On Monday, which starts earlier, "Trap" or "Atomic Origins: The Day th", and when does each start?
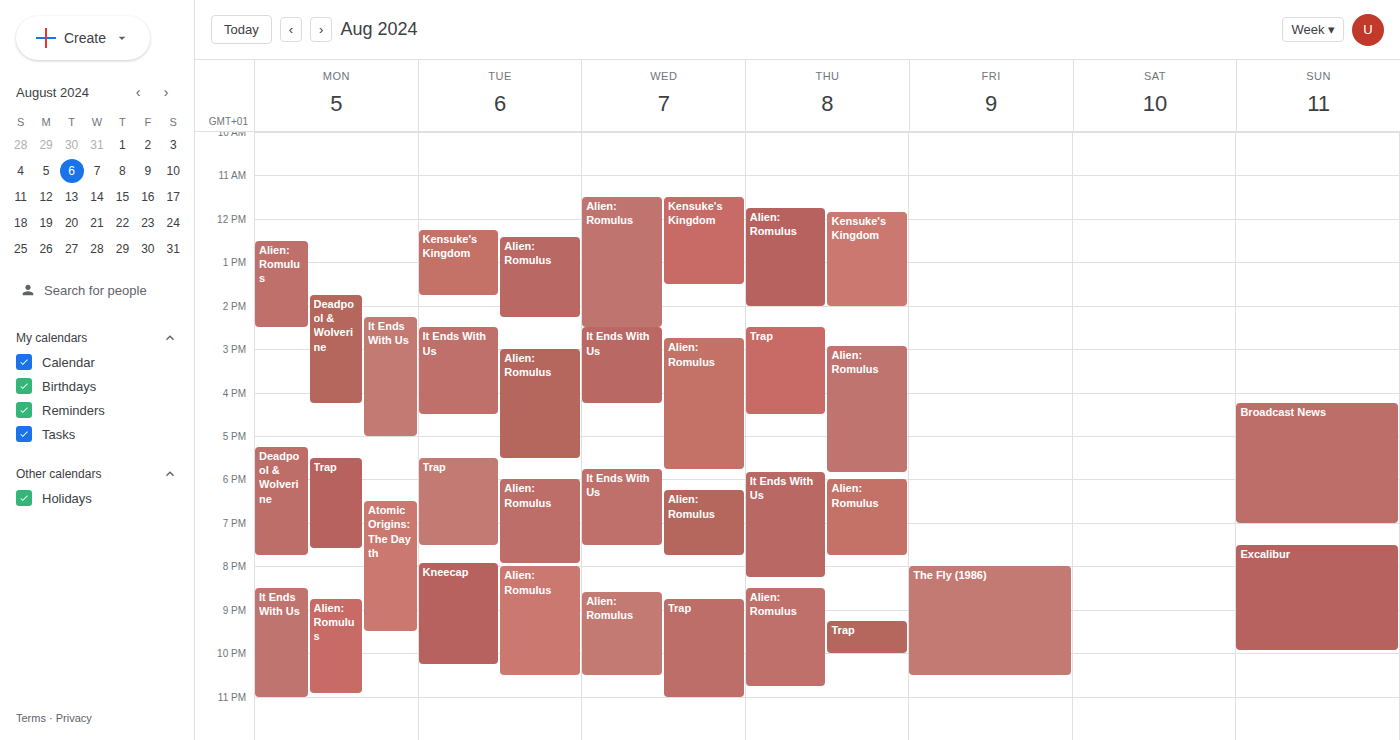
"Trap" 5:30 PM; "Atomic Origins: The Day th" 6:30 PM.